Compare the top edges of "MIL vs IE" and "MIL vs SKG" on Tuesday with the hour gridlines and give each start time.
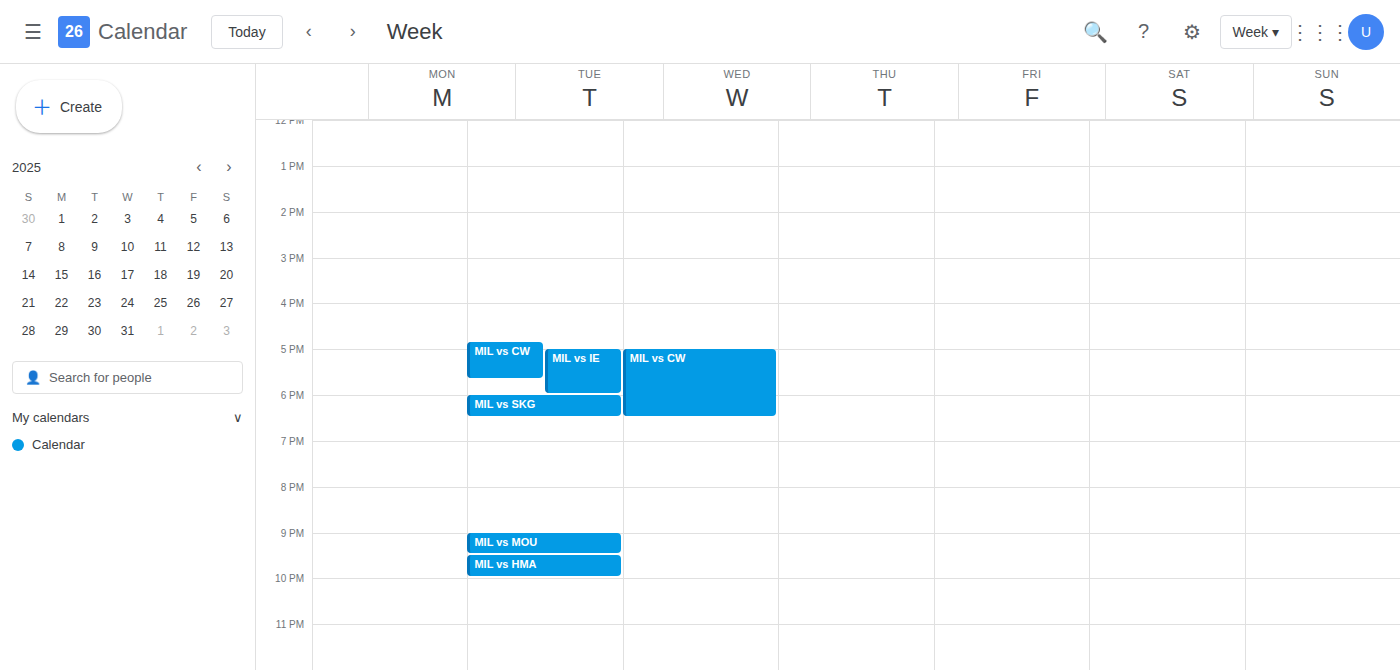
"MIL vs IE": 5:00 PM, exactly on the 5 PM line. "MIL vs SKG": 6:00 PM, exactly on the 6 PM line.